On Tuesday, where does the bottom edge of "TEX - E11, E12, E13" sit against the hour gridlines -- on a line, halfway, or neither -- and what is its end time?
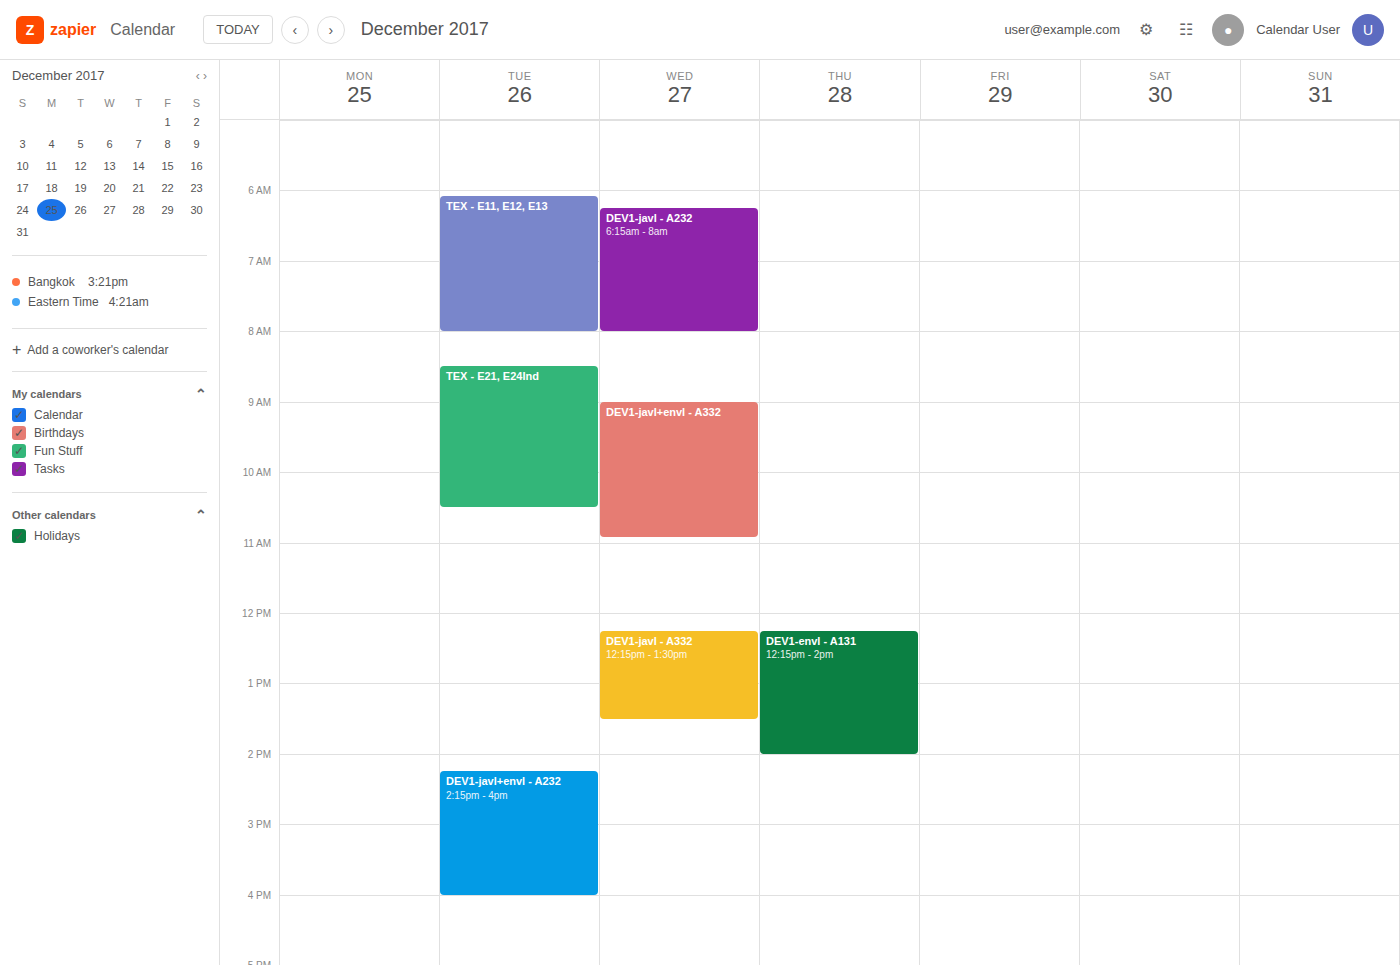
8:00 AM -- exactly on the 8 AM line.